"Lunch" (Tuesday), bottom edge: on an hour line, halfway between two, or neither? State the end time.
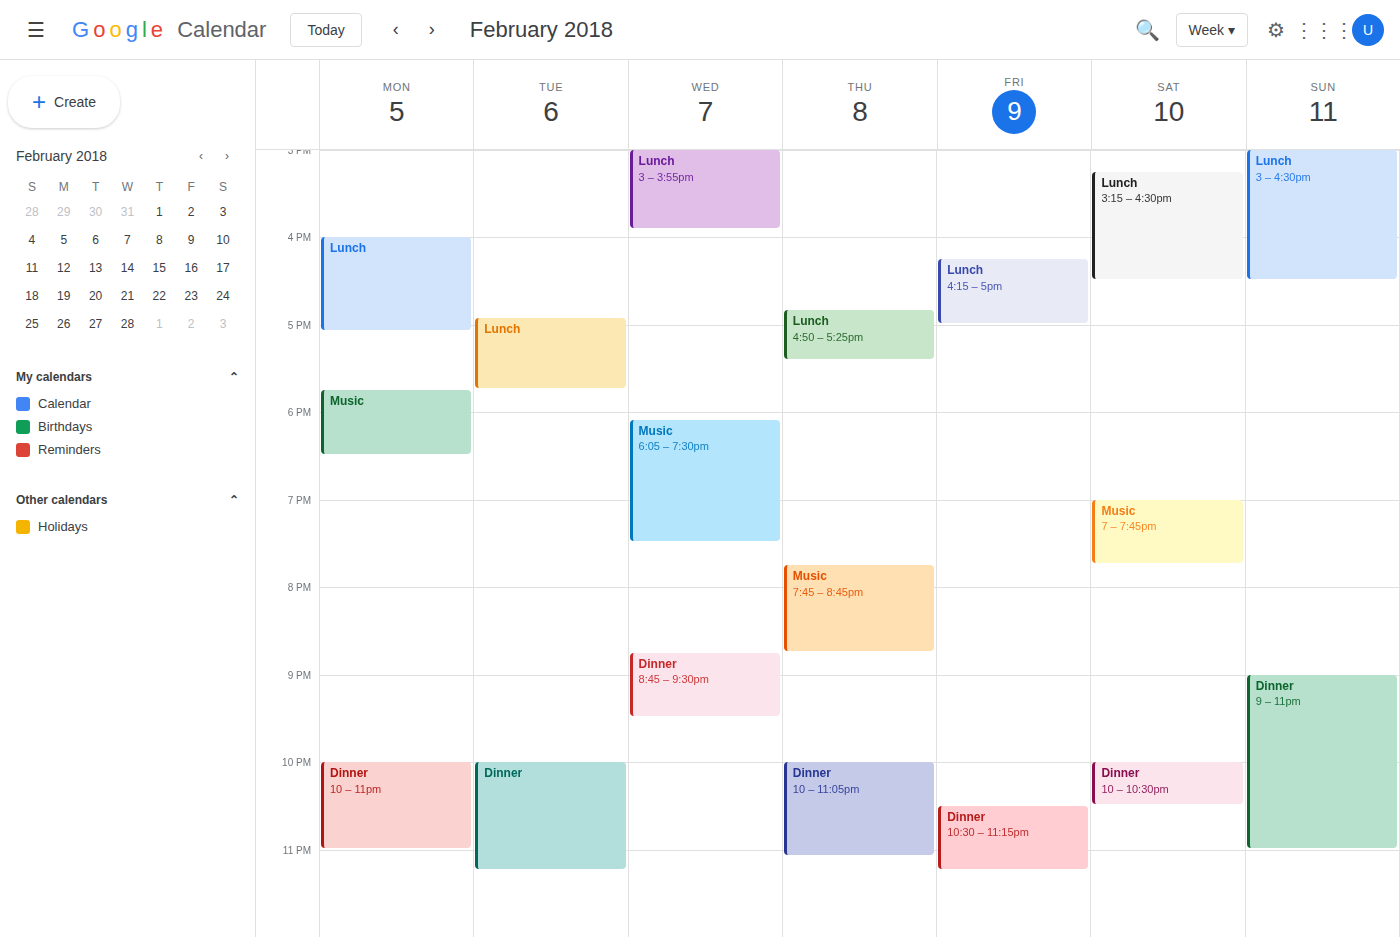
5:45 PM -- neither: three quarters of the way from the 5 PM line to the 6 PM line.